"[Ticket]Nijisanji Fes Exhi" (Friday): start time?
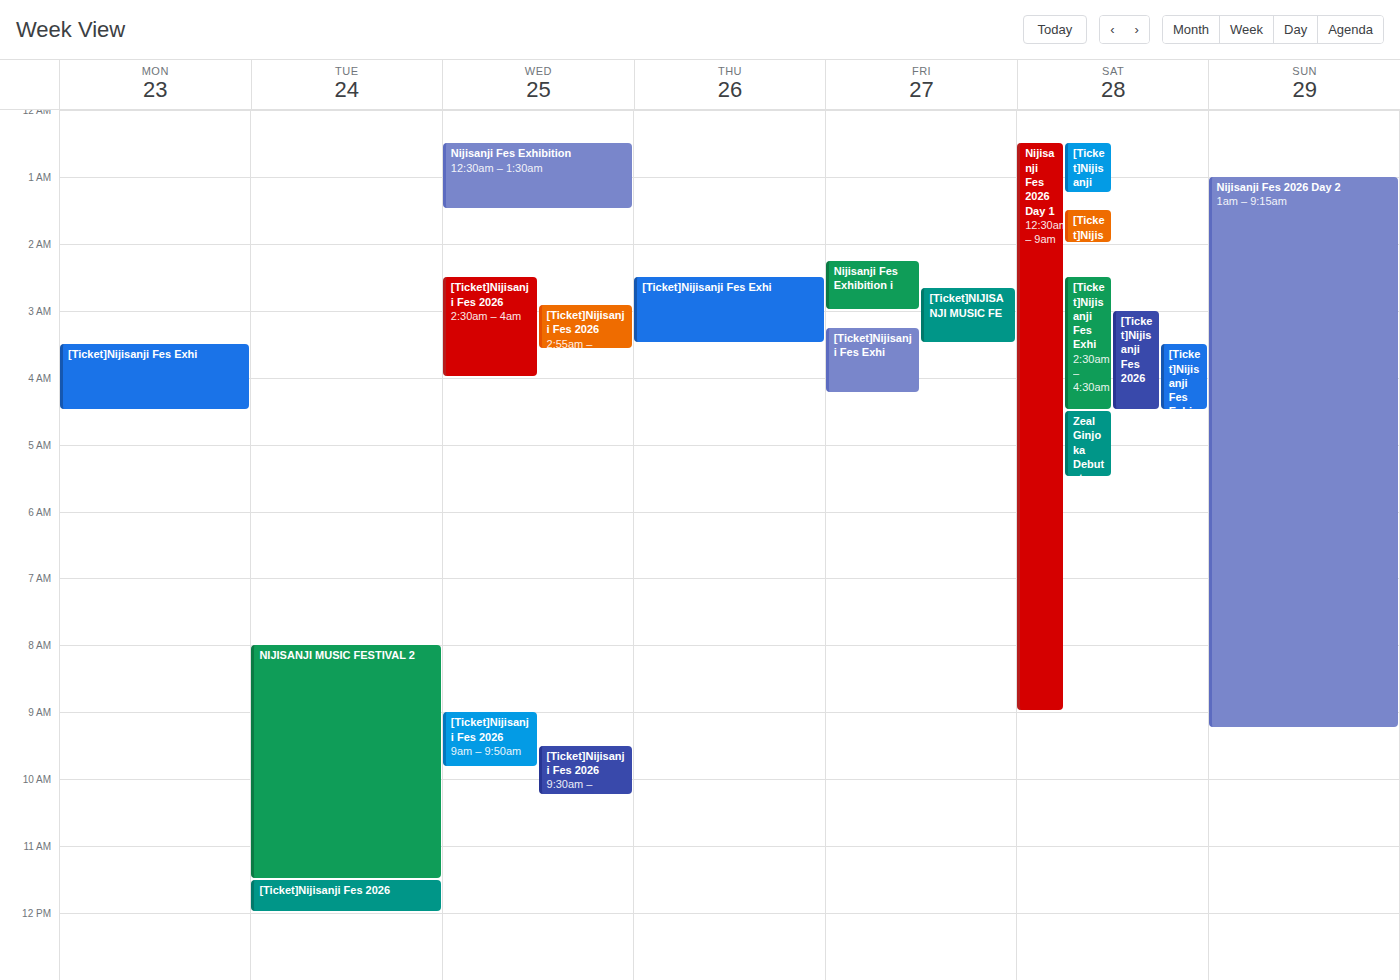
3:15 AM